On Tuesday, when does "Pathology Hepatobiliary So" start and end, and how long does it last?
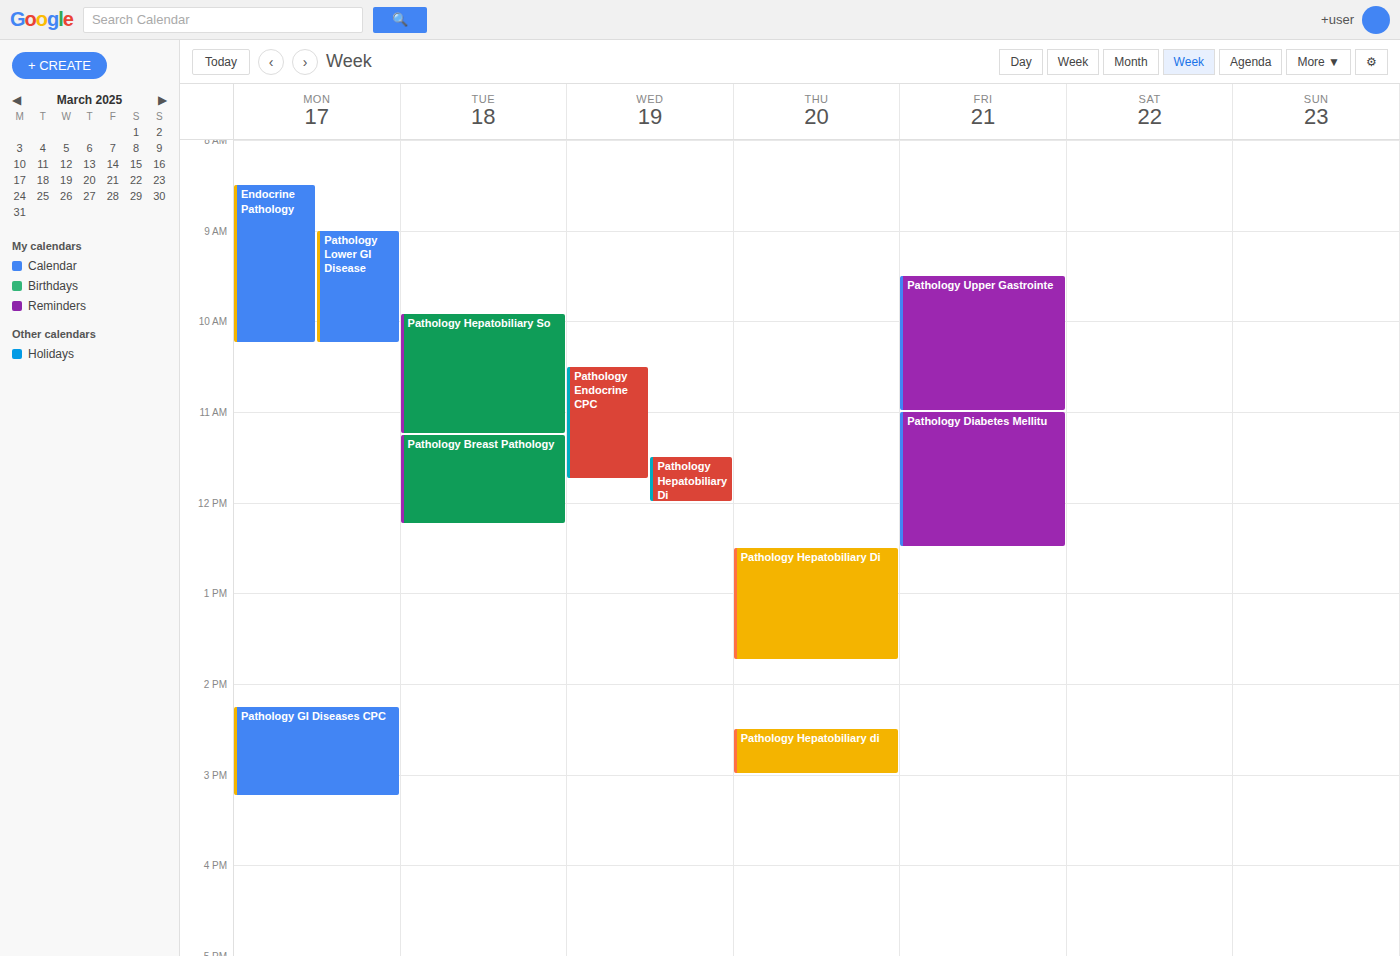
9:55 AM to 11:15 AM, 1 hour 20 minutes